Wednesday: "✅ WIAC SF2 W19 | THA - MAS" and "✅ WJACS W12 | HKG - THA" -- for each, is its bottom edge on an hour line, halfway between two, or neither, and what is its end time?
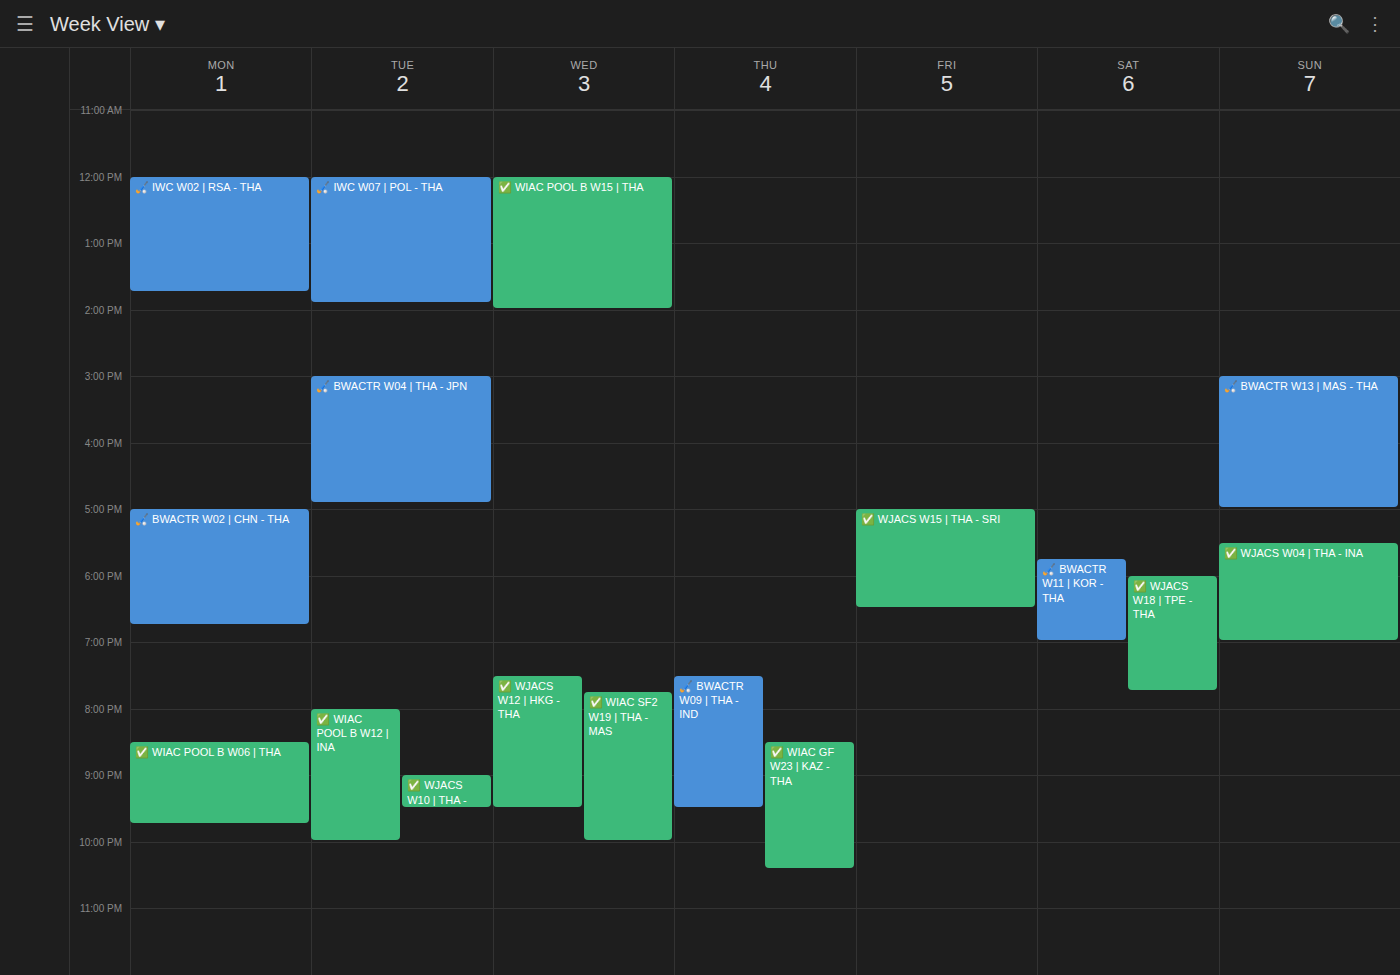
"✅ WIAC SF2 W19 | THA - MAS": 10:00 PM, exactly on the 10 PM line. "✅ WJACS W12 | HKG - THA": 9:30 PM, halfway between the 9 PM and 10 PM lines.